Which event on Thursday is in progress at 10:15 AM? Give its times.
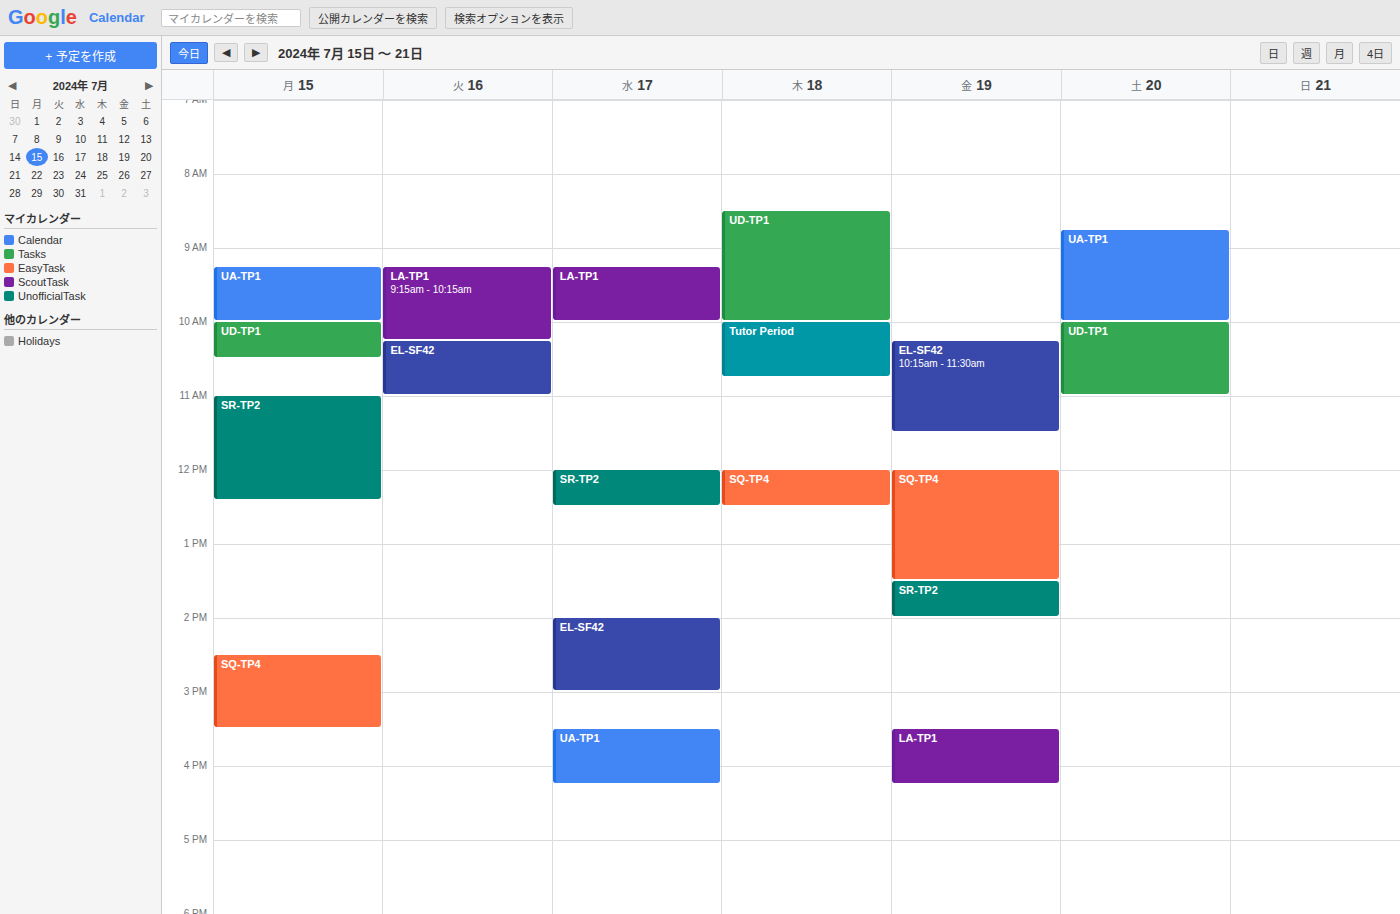
"Tutor Period", 10:00 AM to 10:45 AM